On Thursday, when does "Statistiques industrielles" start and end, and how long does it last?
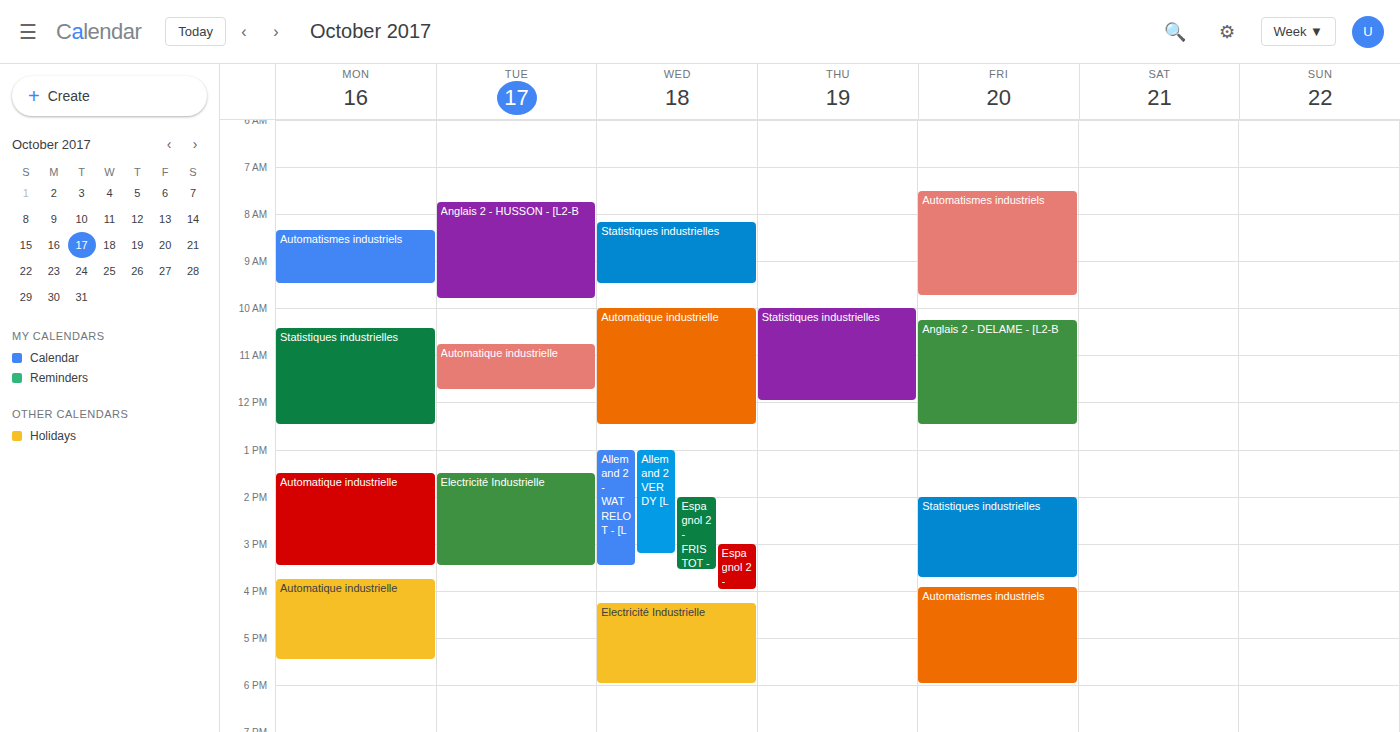
10:00 AM to 12:00 PM, 2 hours